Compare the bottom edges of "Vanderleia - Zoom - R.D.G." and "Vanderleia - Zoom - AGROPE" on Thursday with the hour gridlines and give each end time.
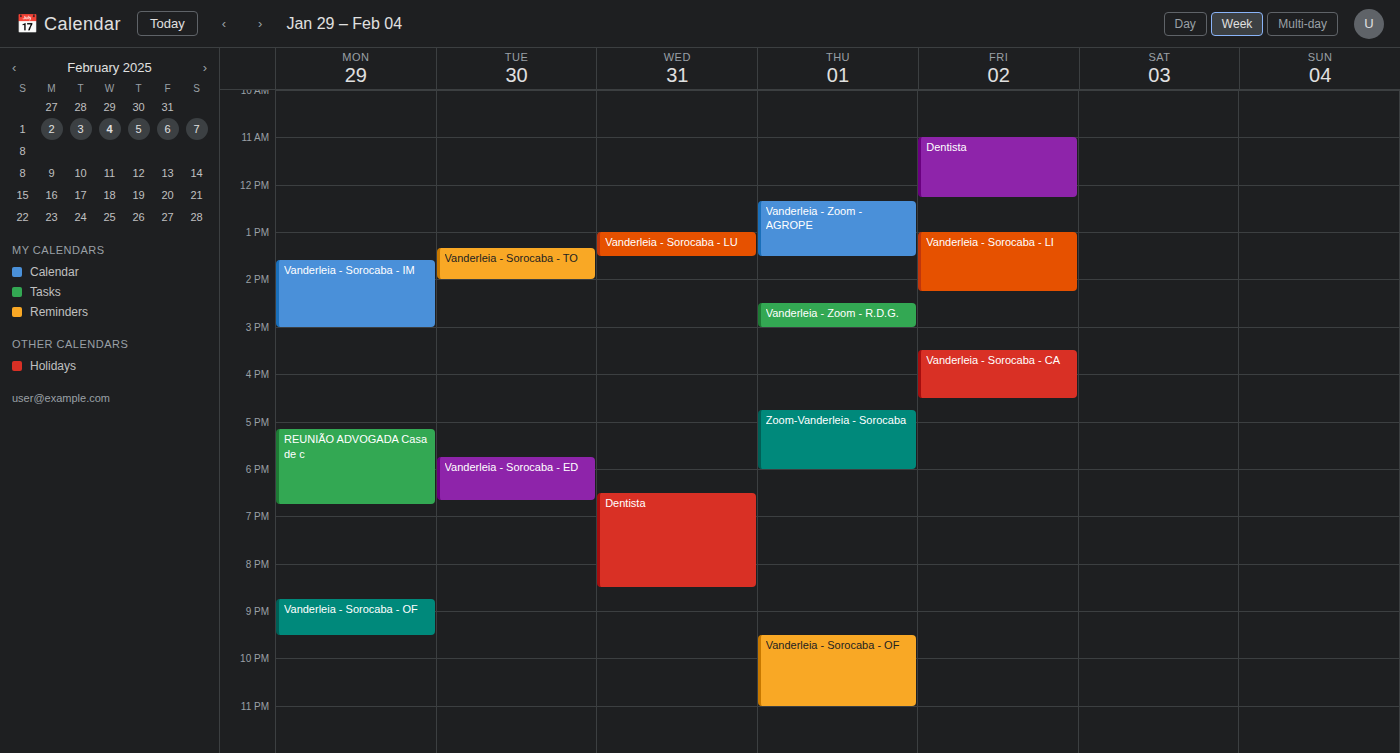
"Vanderleia - Zoom - R.D.G.": 3:00 PM, exactly on the 3 PM line. "Vanderleia - Zoom - AGROPE": 1:30 PM, halfway between the 1 PM and 2 PM lines.